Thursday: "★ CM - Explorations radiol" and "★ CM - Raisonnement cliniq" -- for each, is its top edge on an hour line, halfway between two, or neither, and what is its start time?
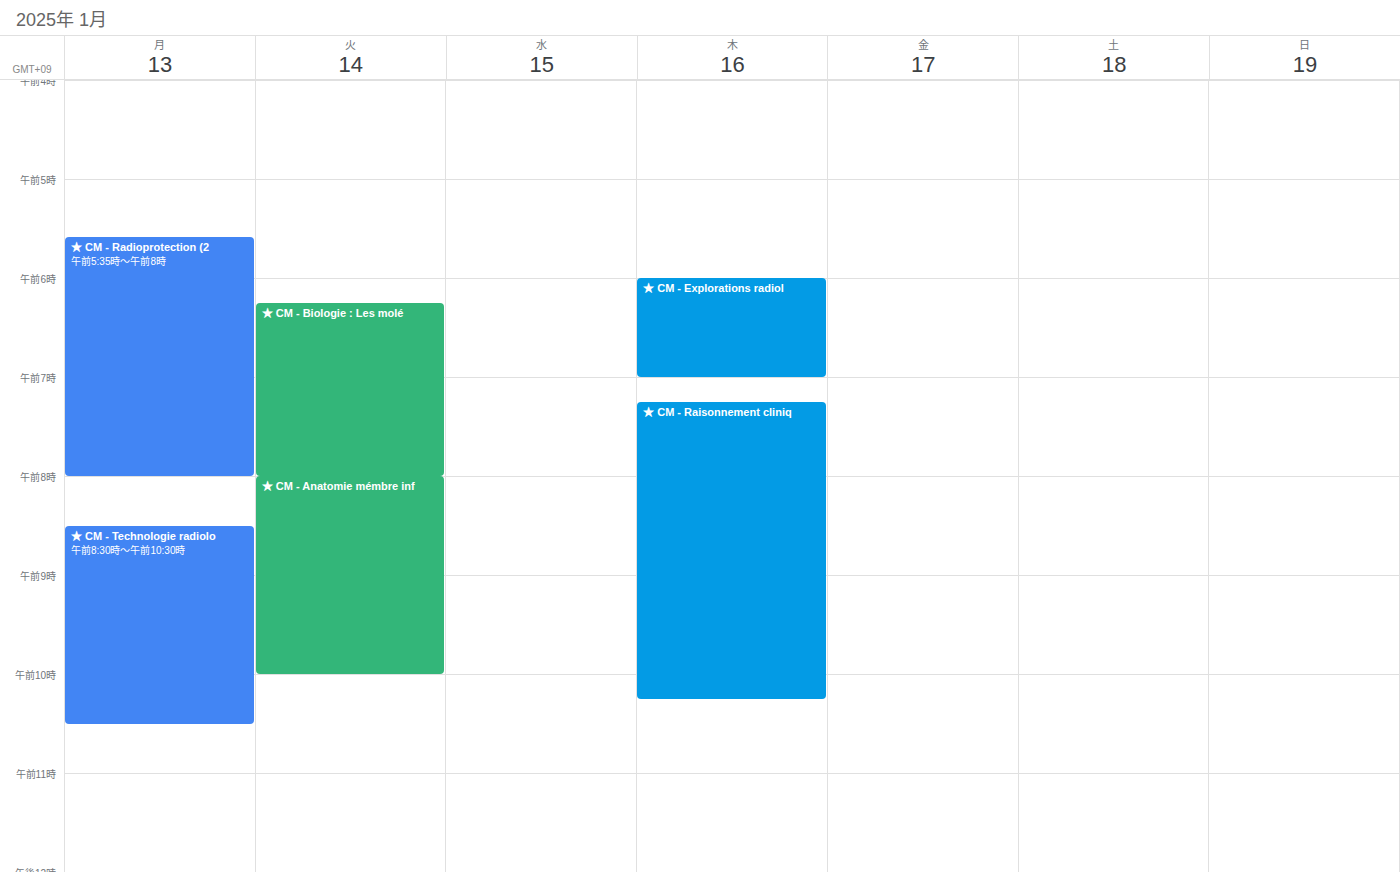
"★ CM - Explorations radiol": 6:00 AM, exactly on the 6 AM line. "★ CM - Raisonnement cliniq": 7:15 AM, neither: a quarter of the way from the 7 AM line to the 8 AM line.